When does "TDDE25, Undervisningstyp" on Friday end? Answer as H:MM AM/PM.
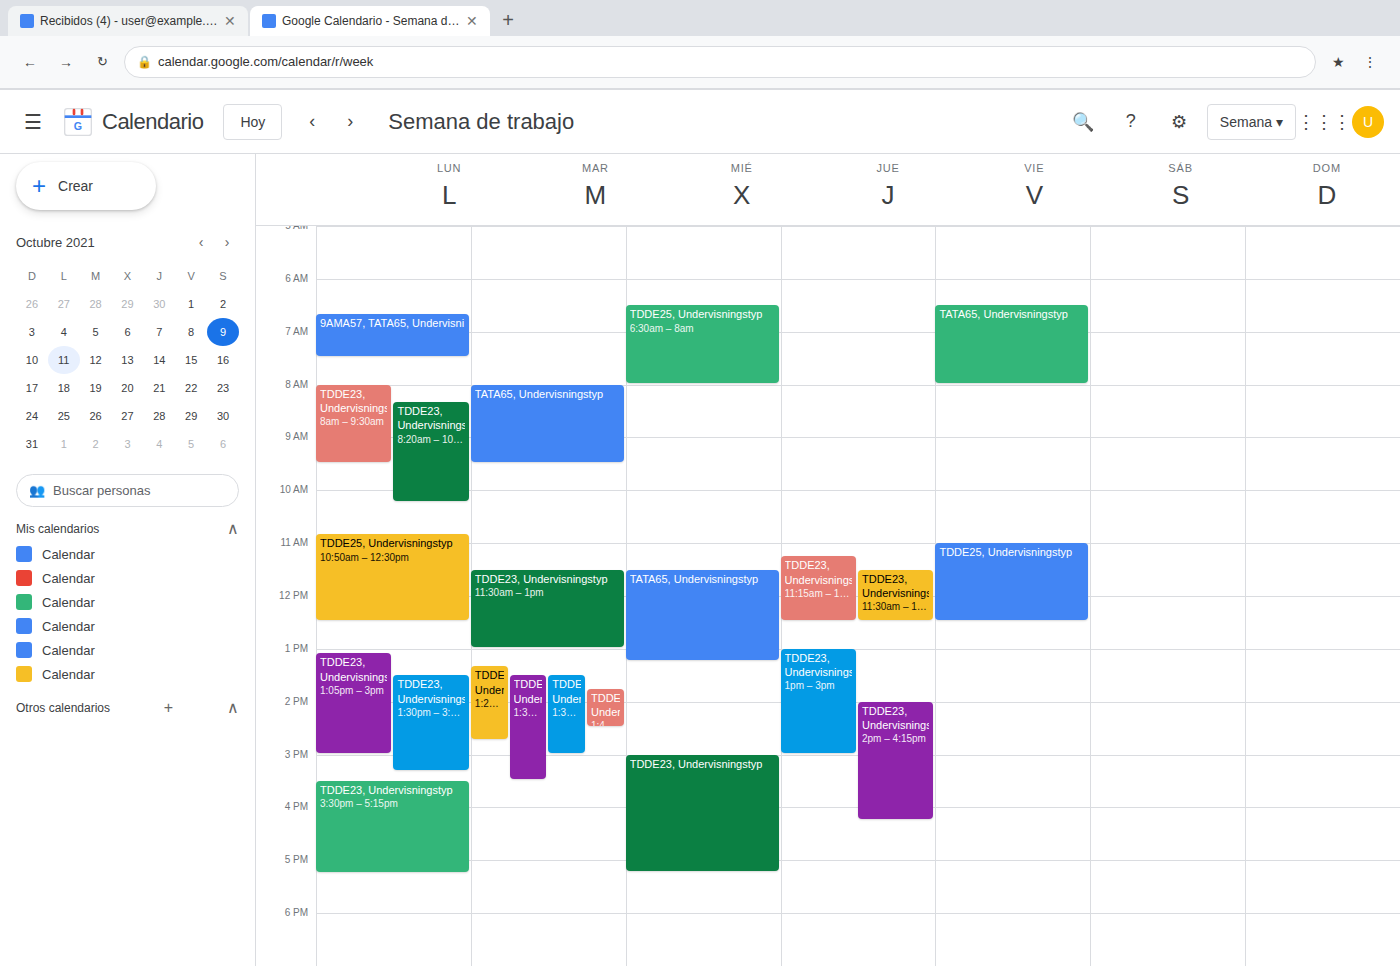
12:30 PM